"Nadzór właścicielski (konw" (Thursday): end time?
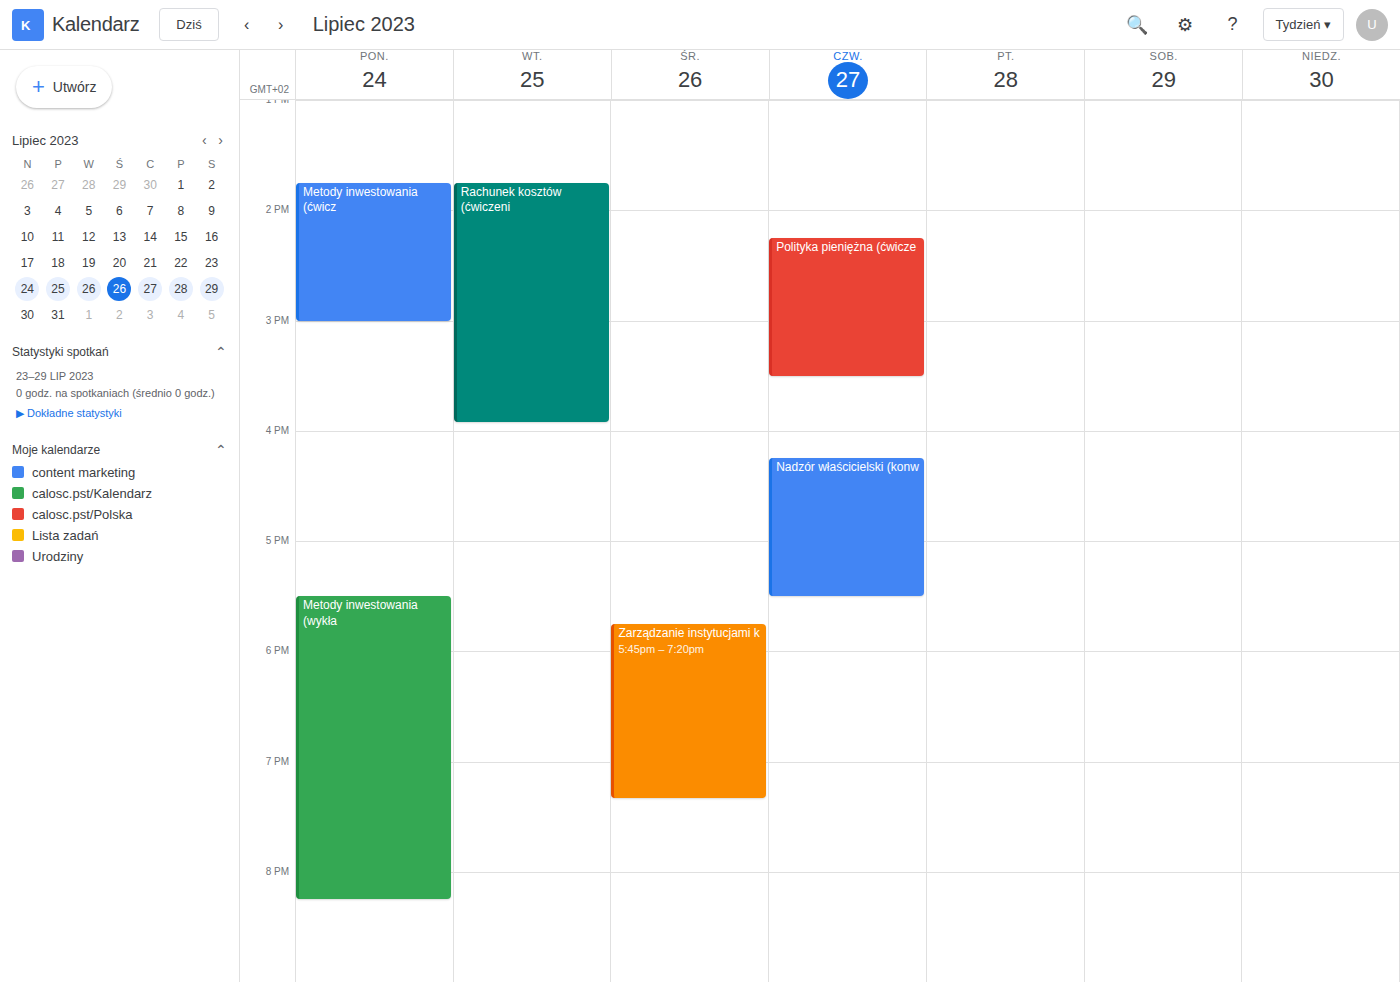
5:30 PM